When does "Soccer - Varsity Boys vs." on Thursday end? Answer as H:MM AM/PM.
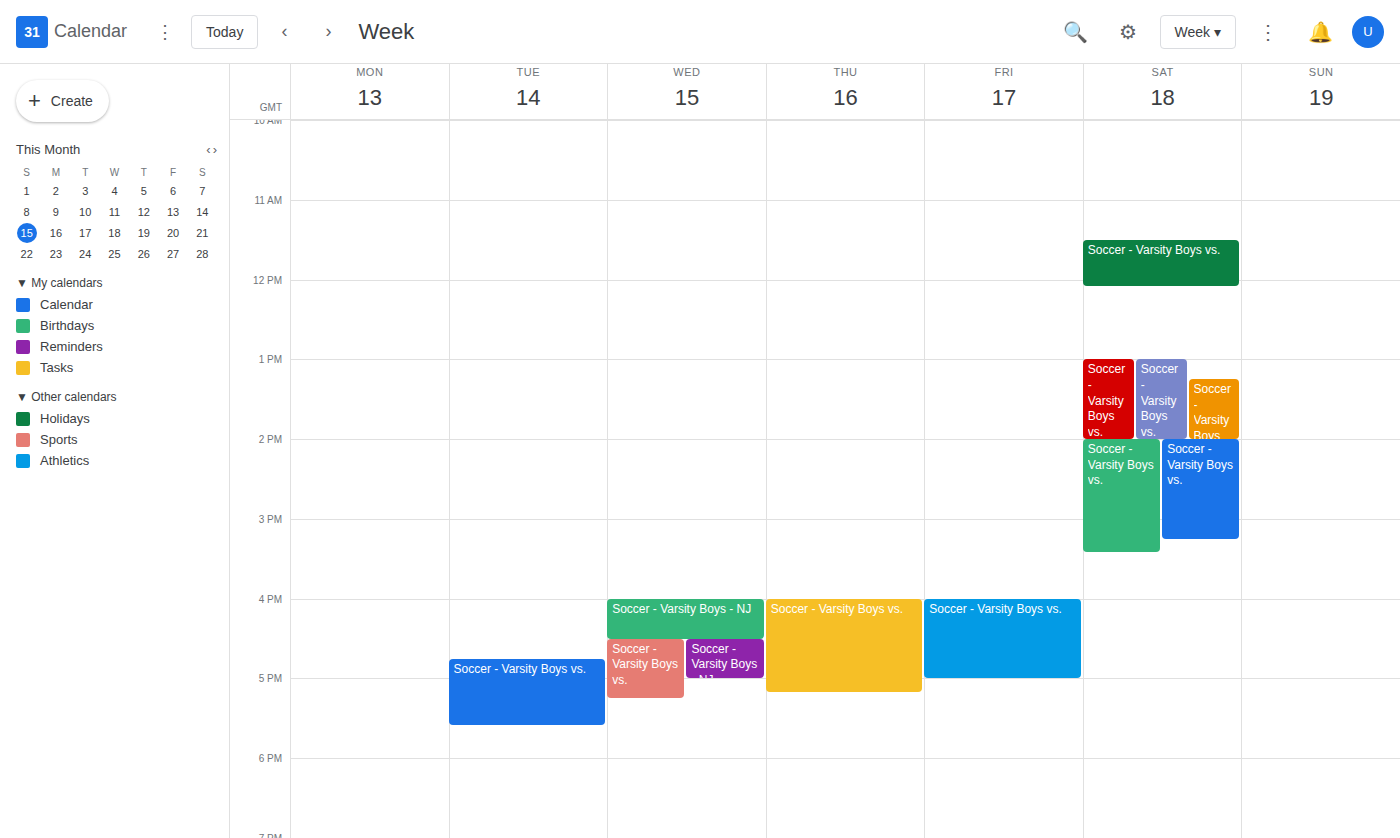
5:10 PM